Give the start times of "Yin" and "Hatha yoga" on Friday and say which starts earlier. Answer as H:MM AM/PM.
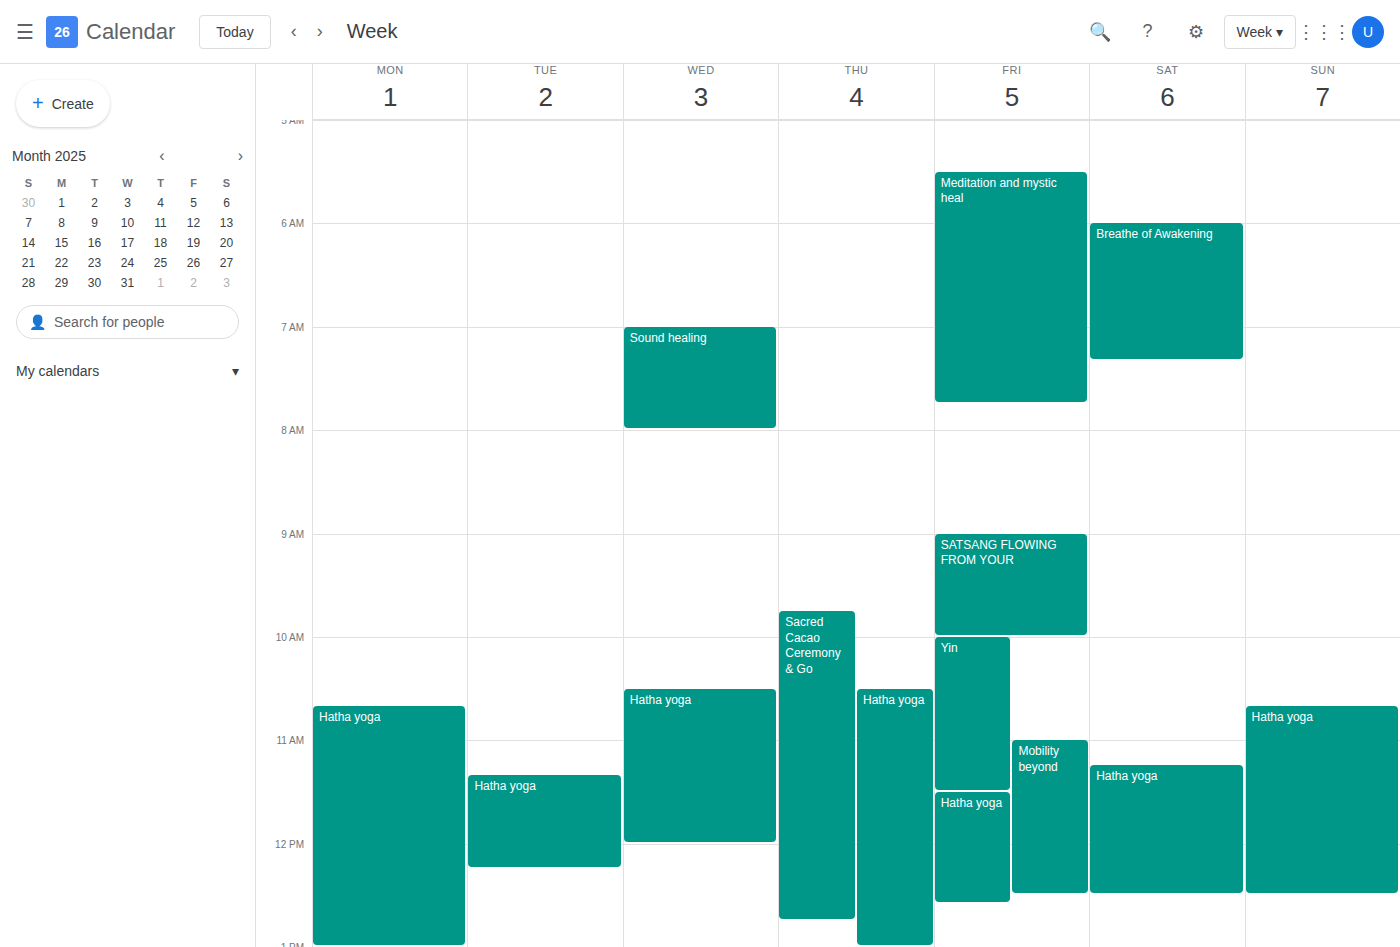
"Yin" 10:00 AM; "Hatha yoga" 11:30 AM.